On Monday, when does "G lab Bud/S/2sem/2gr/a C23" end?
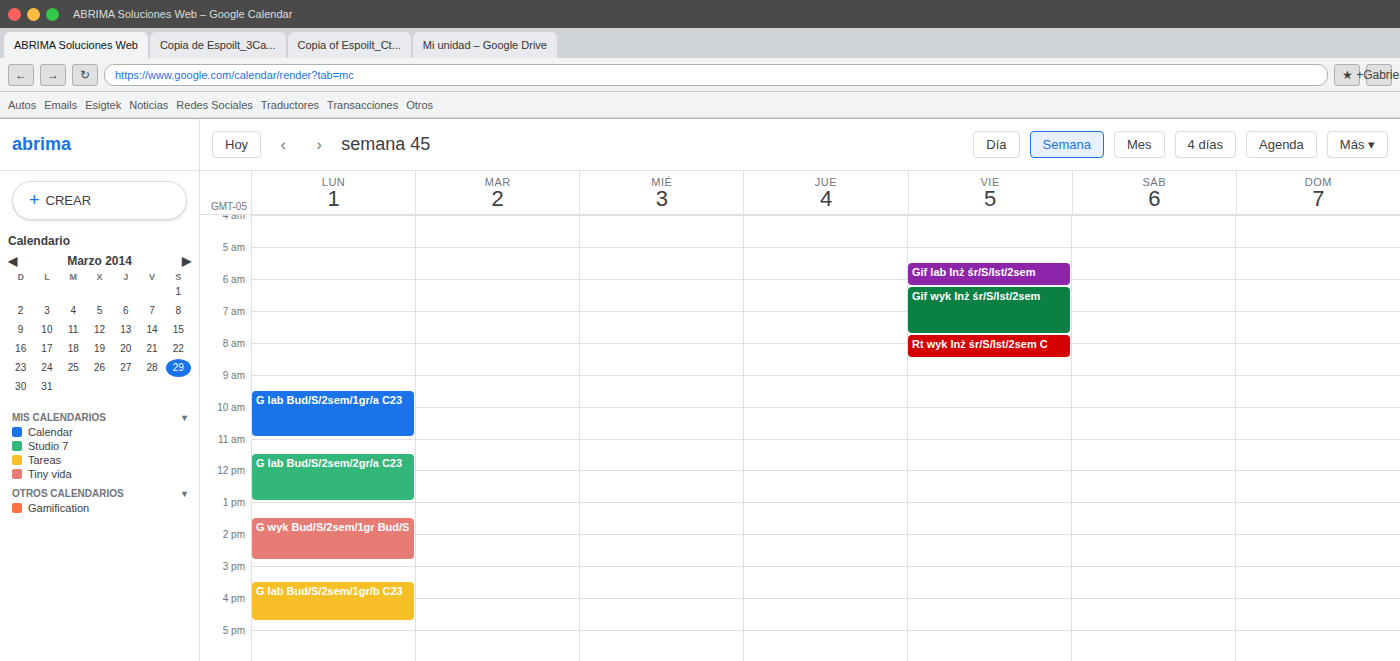
1:00 PM